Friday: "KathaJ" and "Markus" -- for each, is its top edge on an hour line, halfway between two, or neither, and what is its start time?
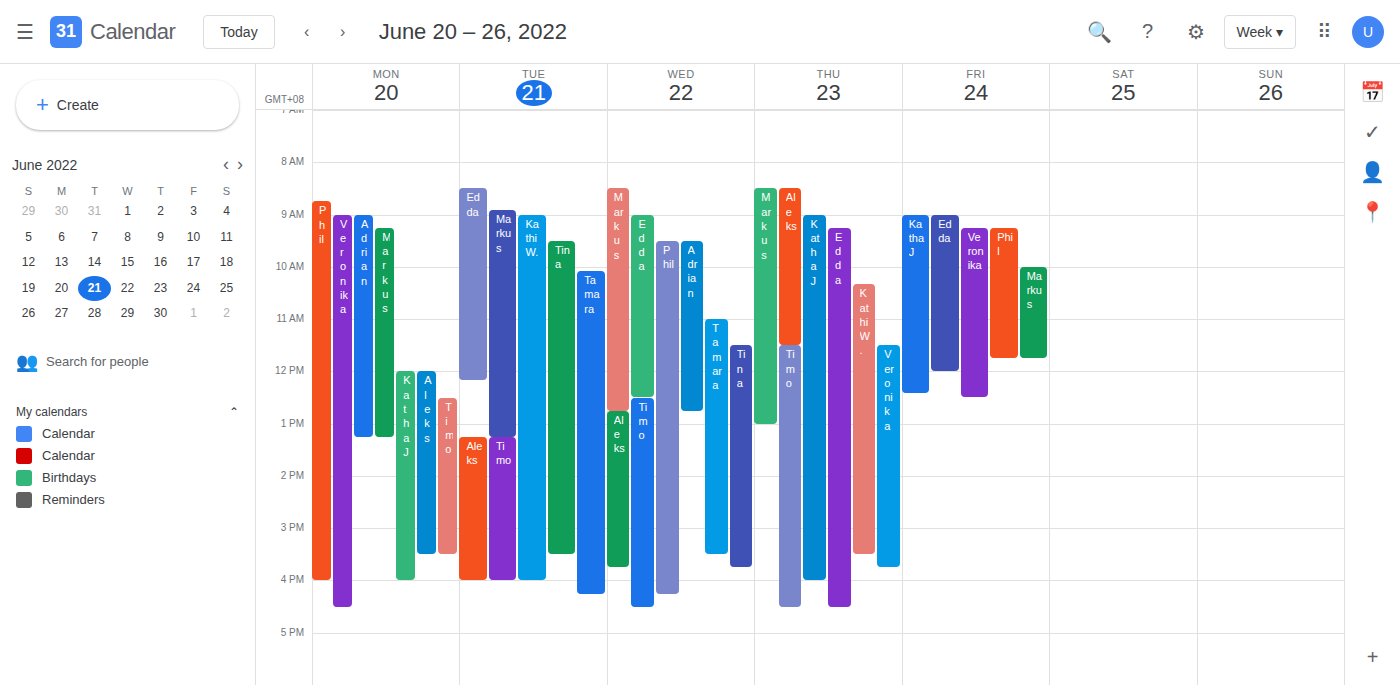
"KathaJ": 9:00 AM, exactly on the 9 AM line. "Markus": 10:00 AM, exactly on the 10 AM line.